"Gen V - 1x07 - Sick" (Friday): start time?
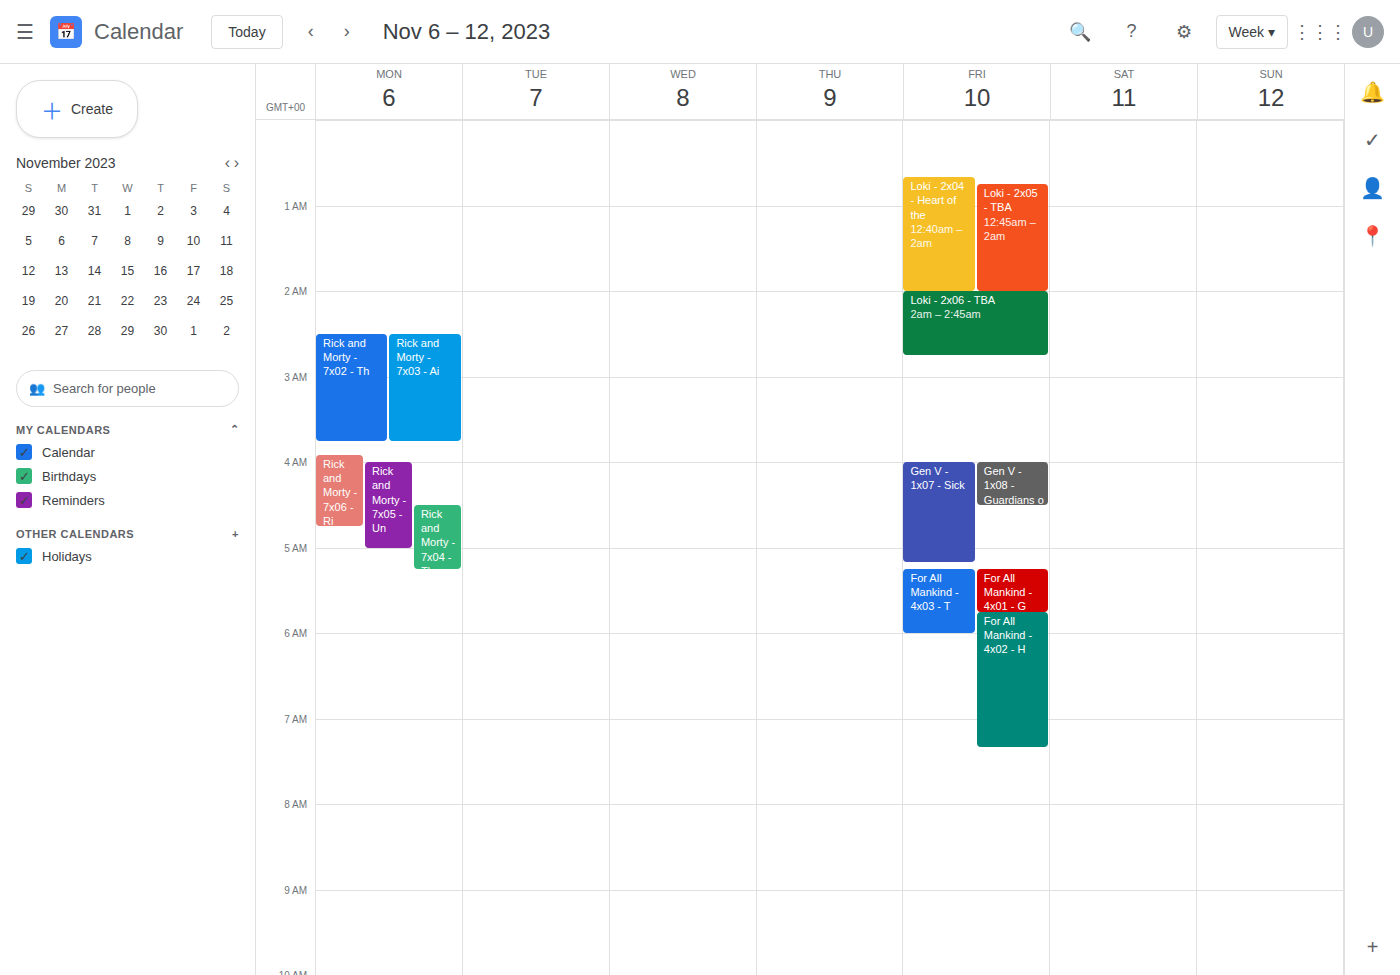
04:00